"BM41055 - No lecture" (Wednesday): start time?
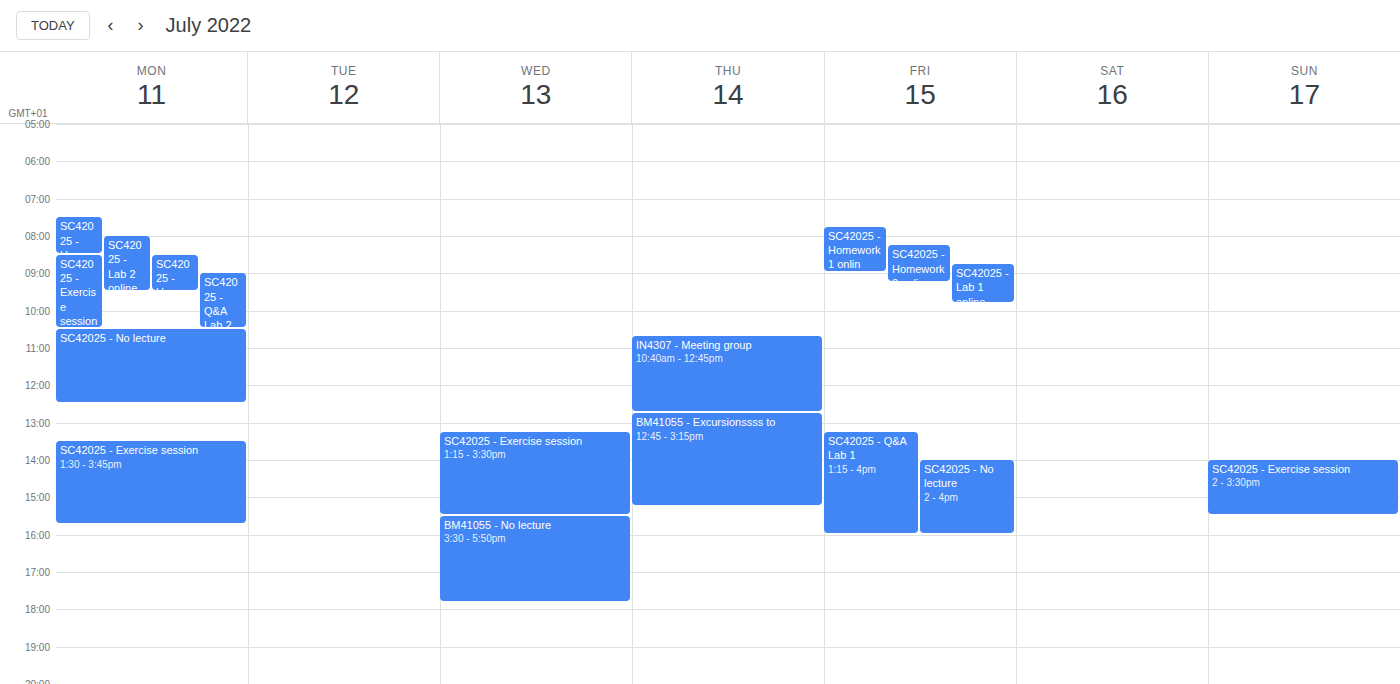
3:30 PM